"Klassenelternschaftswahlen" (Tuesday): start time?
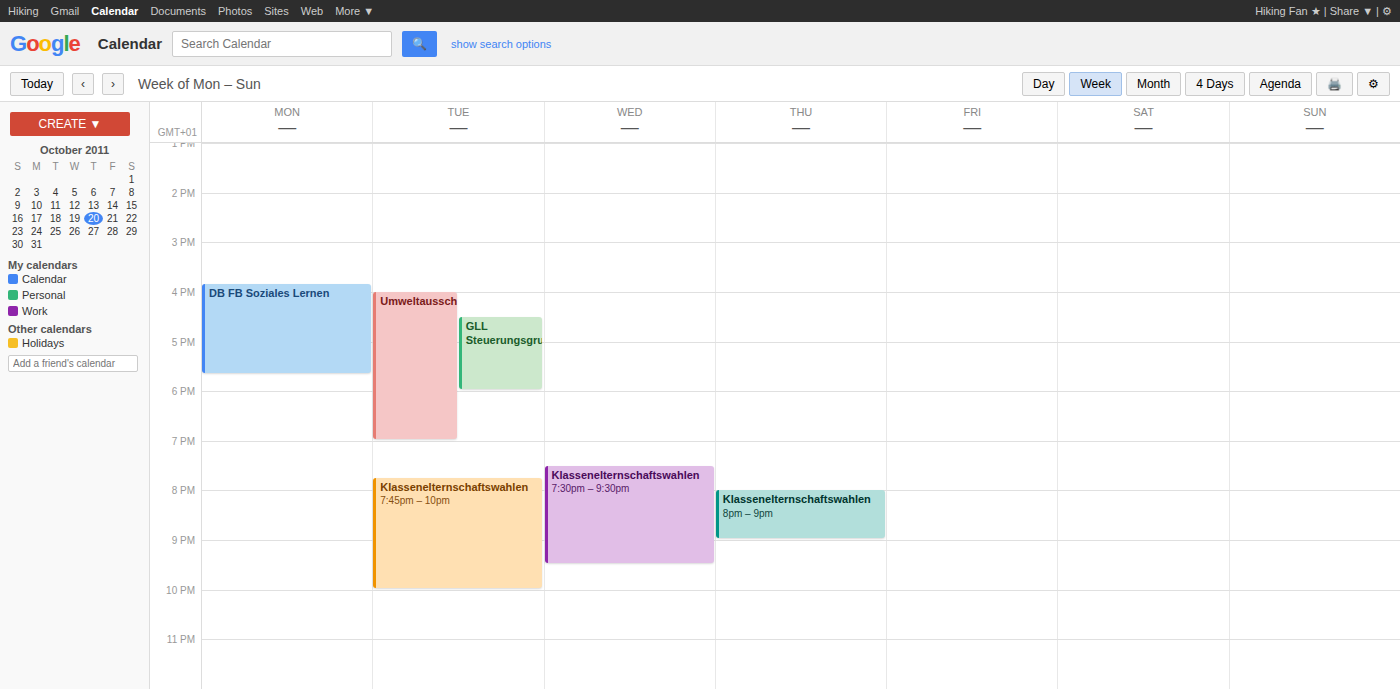
7:45 PM